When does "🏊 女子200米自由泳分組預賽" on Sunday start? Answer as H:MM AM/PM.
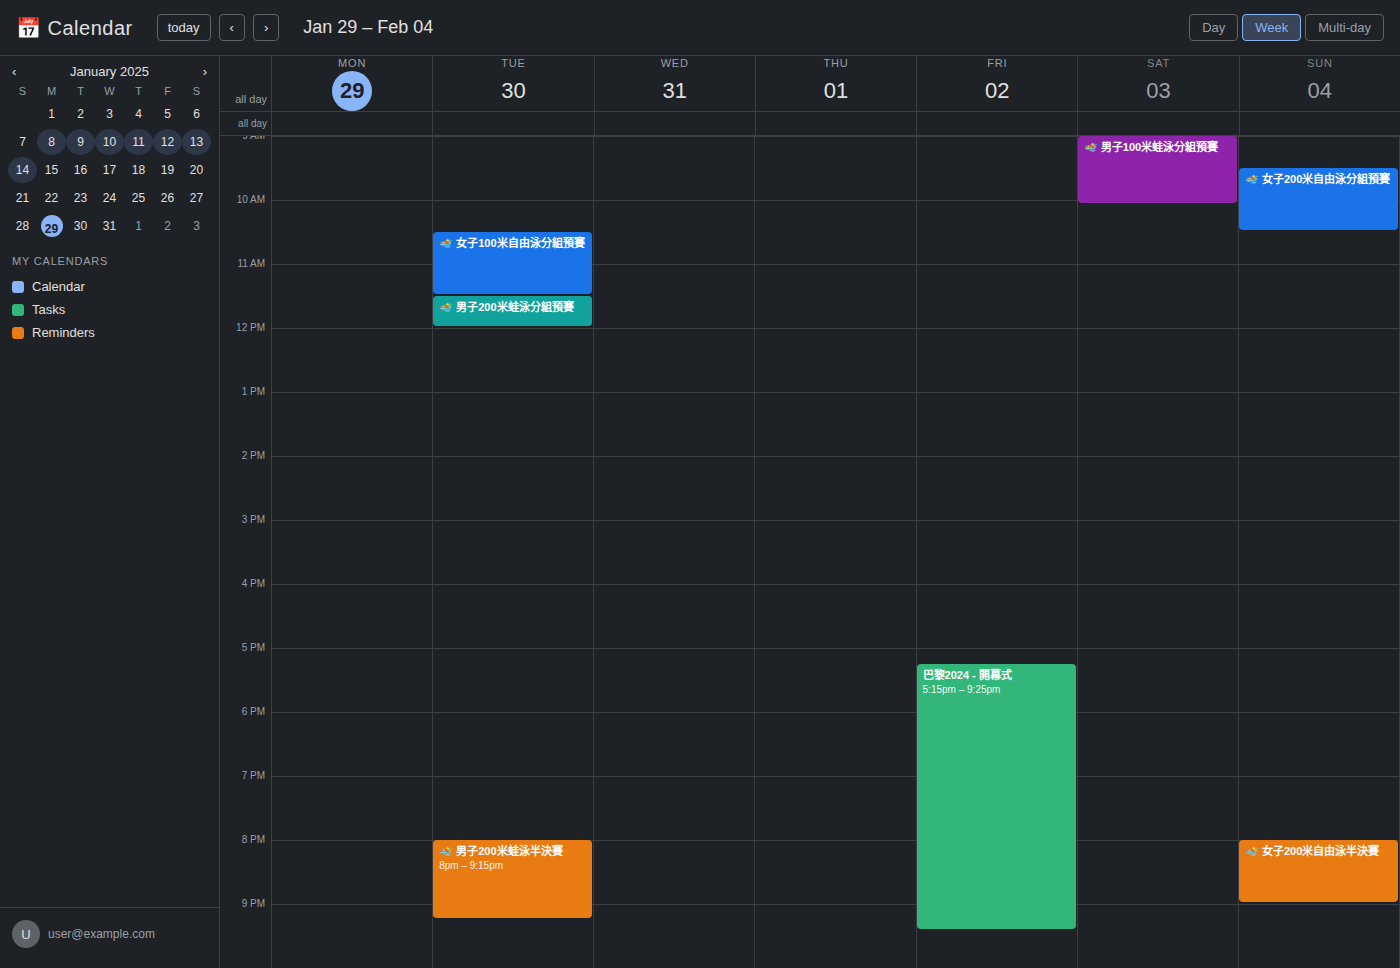
9:30 AM